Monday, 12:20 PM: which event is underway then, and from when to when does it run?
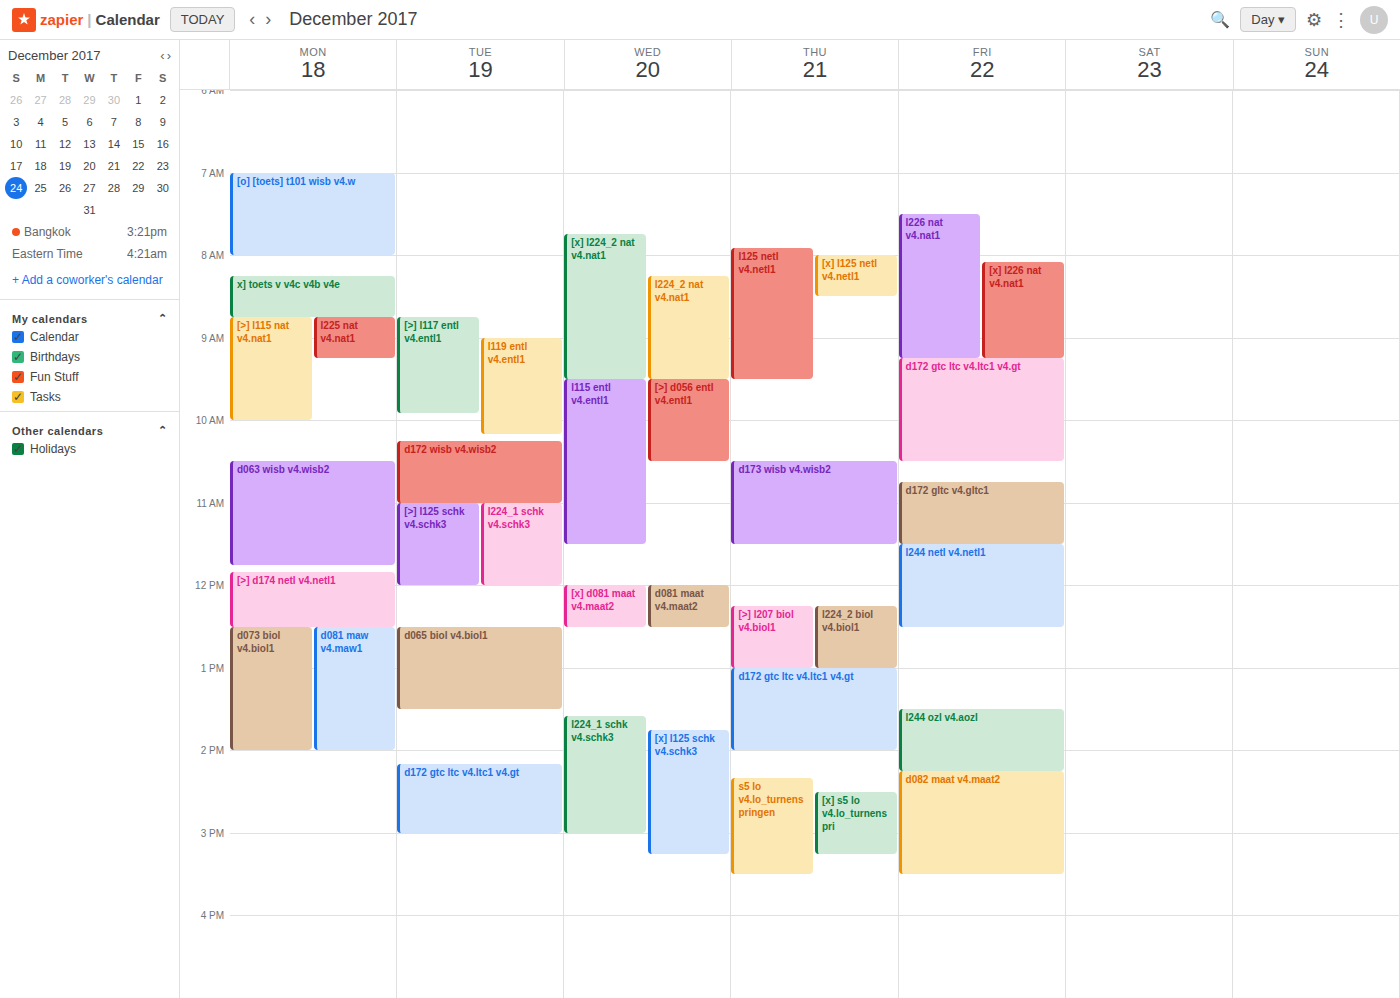
"[>] d174 netl v4.netl1", 11:50 AM to 12:30 PM